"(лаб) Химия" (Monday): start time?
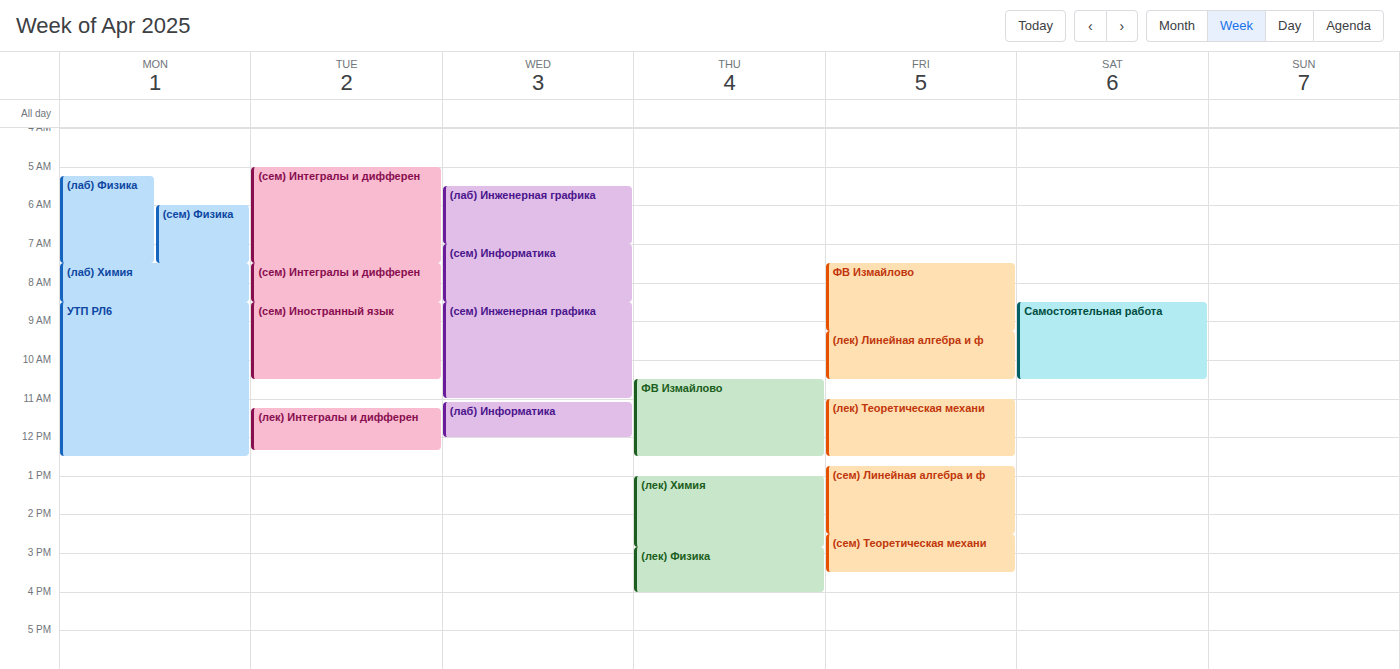
7:30 AM